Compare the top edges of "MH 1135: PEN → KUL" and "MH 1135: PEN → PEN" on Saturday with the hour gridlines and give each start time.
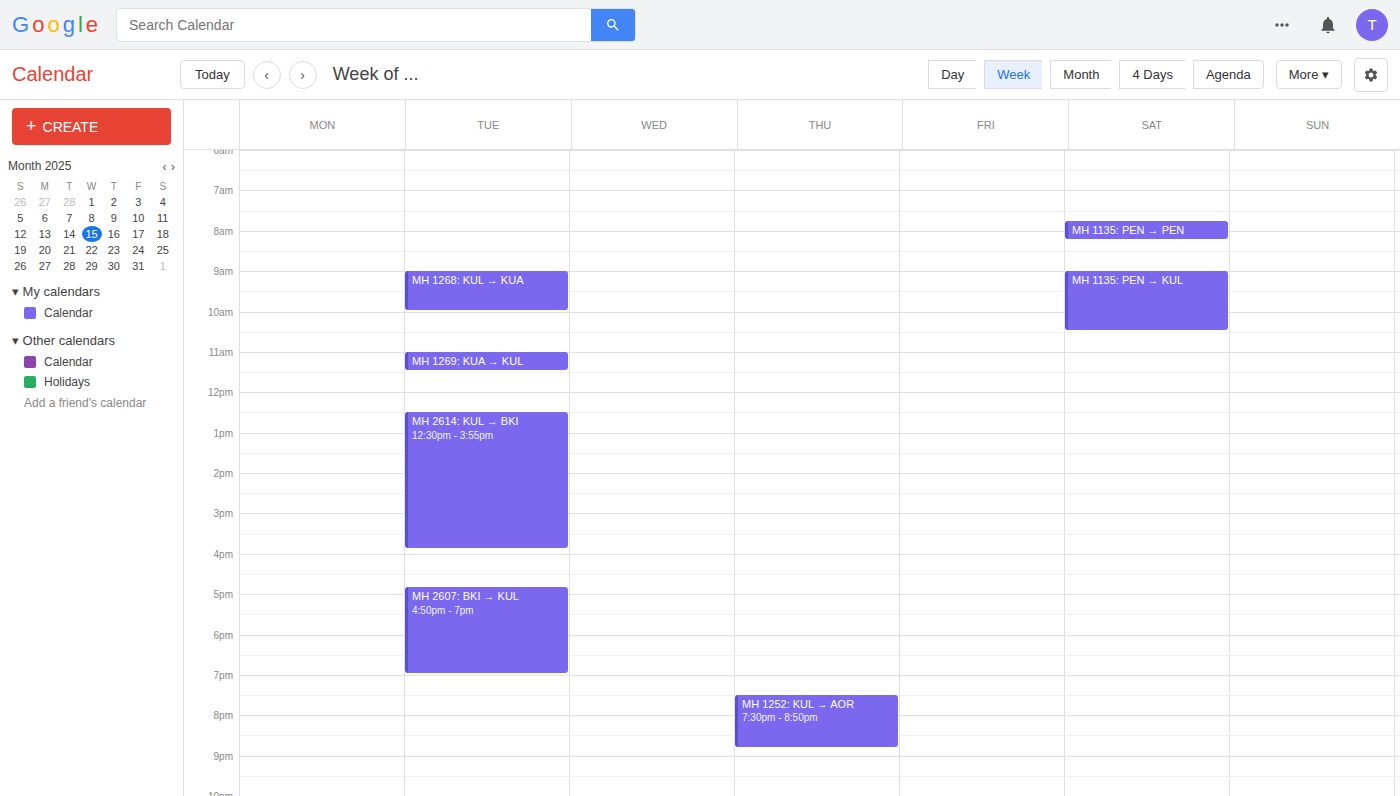
"MH 1135: PEN → KUL": 9:00 AM, exactly on the 9 AM line. "MH 1135: PEN → PEN": 7:45 AM, neither: three quarters of the way from the 7 AM line to the 8 AM line.